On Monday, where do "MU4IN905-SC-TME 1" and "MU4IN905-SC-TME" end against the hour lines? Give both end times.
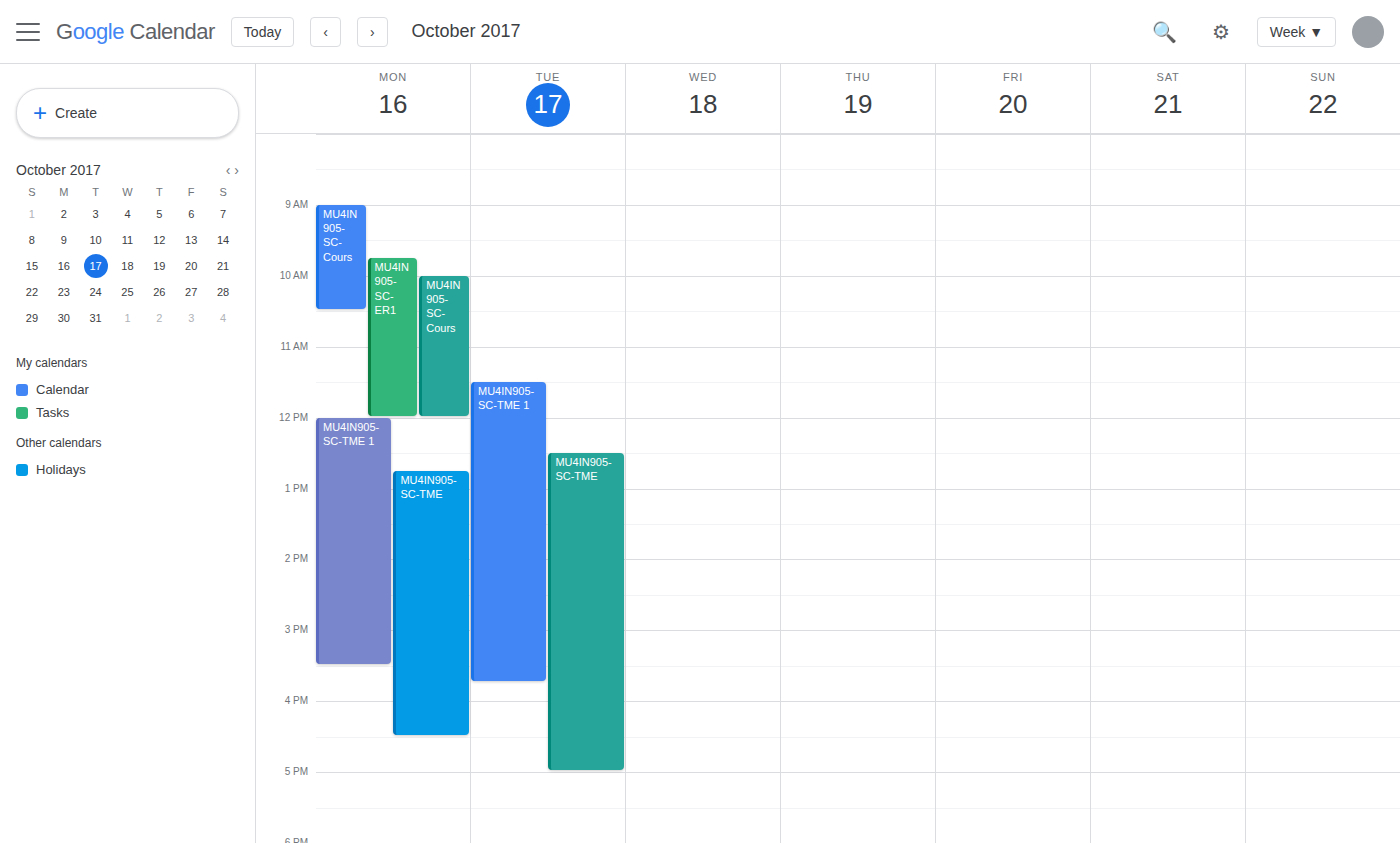
"MU4IN905-SC-TME 1": 3:30 PM, halfway between the 3 PM and 4 PM lines. "MU4IN905-SC-TME": 4:30 PM, halfway between the 4 PM and 5 PM lines.